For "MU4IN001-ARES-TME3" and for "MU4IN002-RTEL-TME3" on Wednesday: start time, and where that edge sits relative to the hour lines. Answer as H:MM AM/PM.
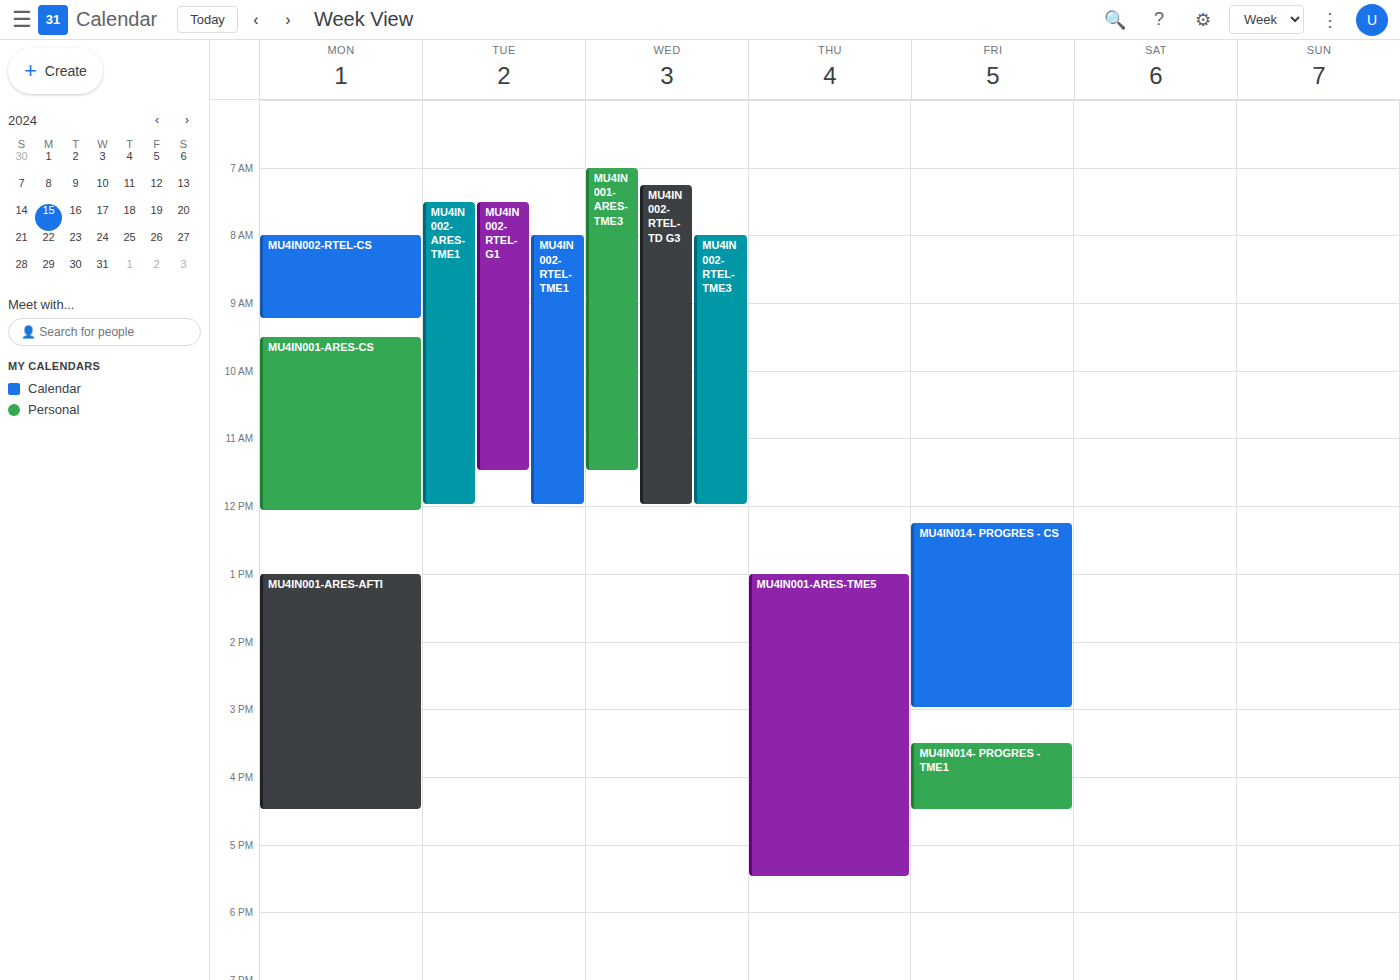
"MU4IN001-ARES-TME3": 7:00 AM, exactly on the 7 AM line. "MU4IN002-RTEL-TME3": 8:00 AM, exactly on the 8 AM line.